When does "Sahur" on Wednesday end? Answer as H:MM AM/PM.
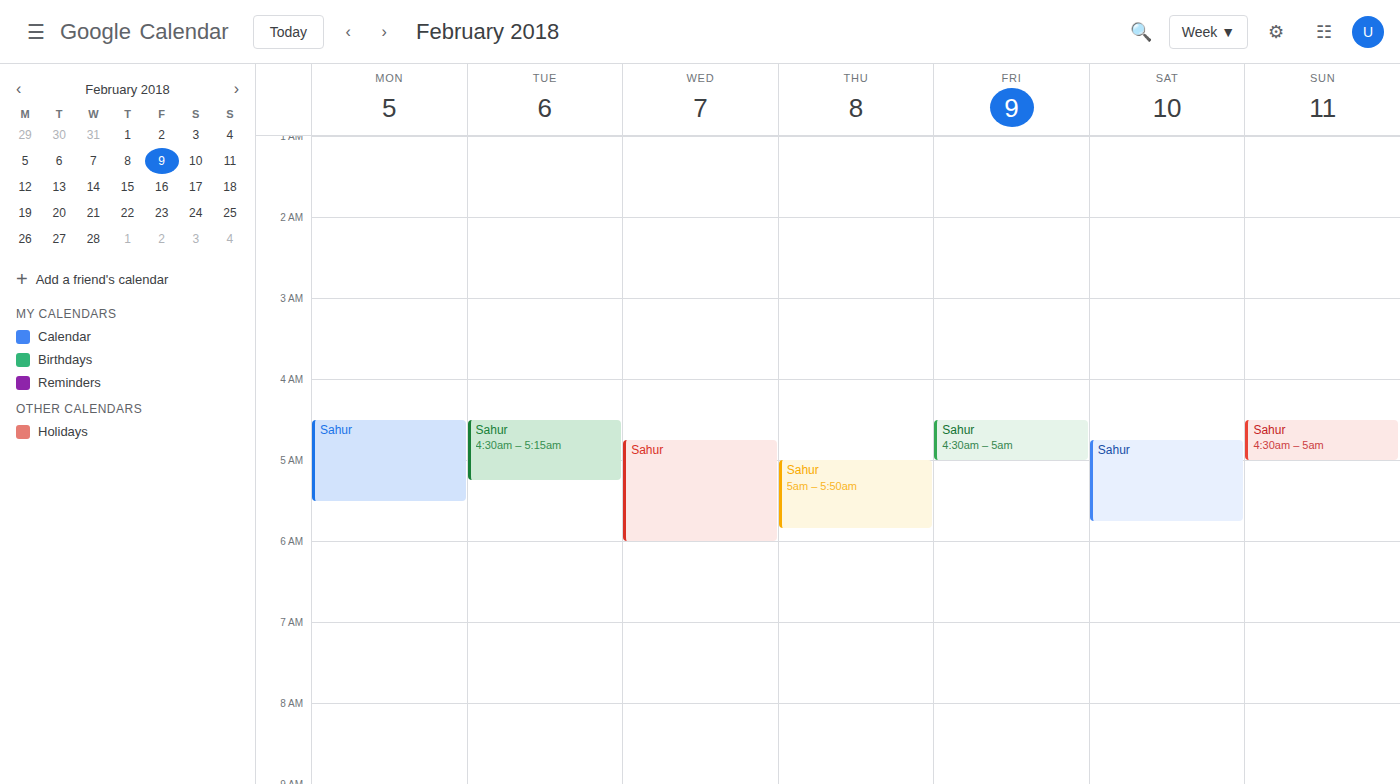
6:00 AM